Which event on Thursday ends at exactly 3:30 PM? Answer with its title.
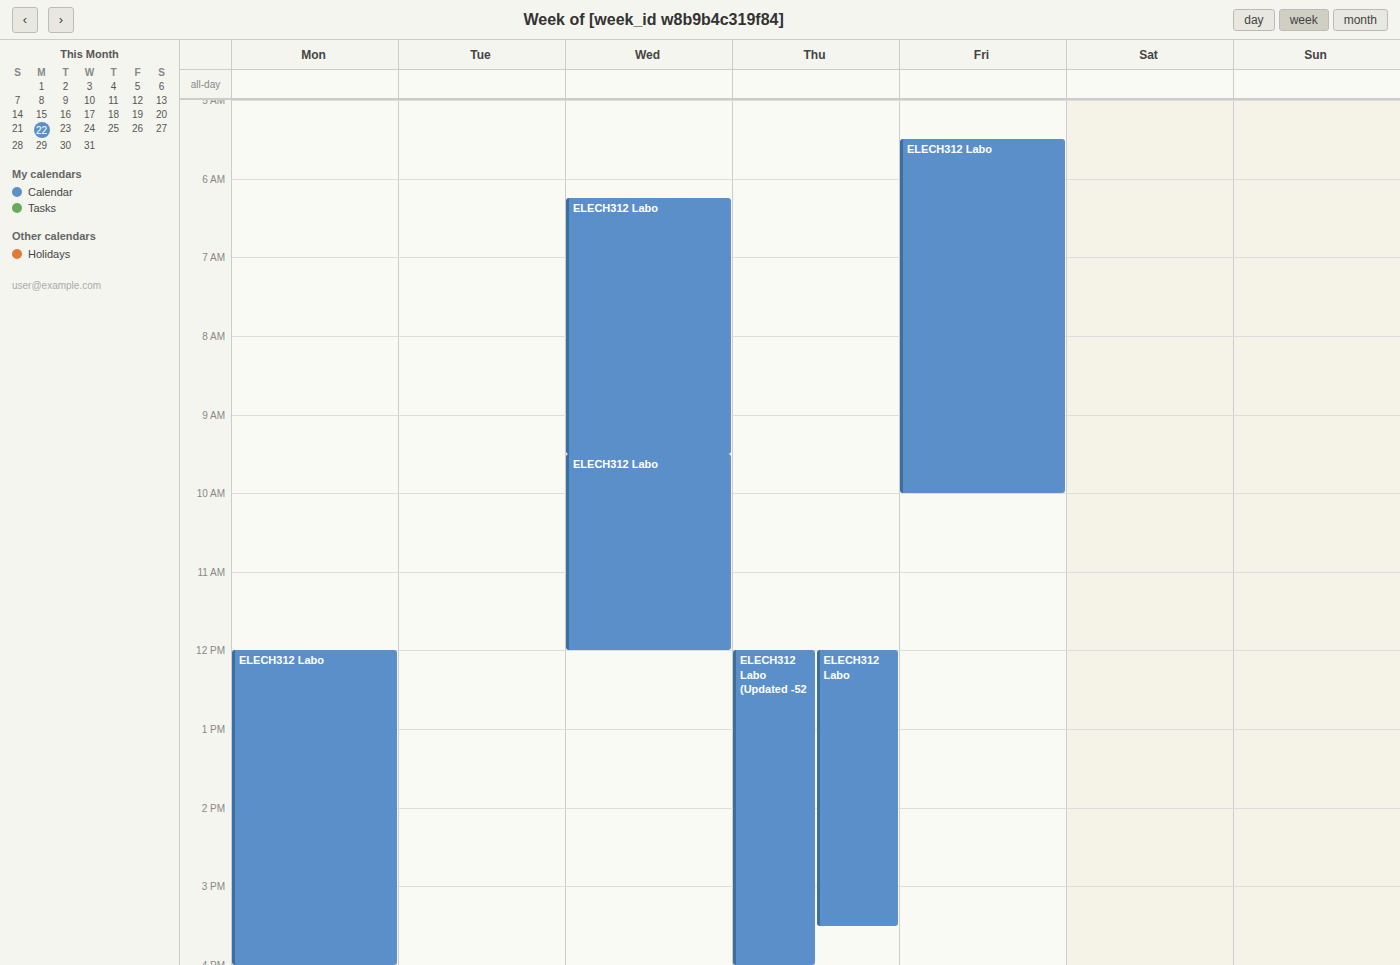
"ELECH312 Labo"